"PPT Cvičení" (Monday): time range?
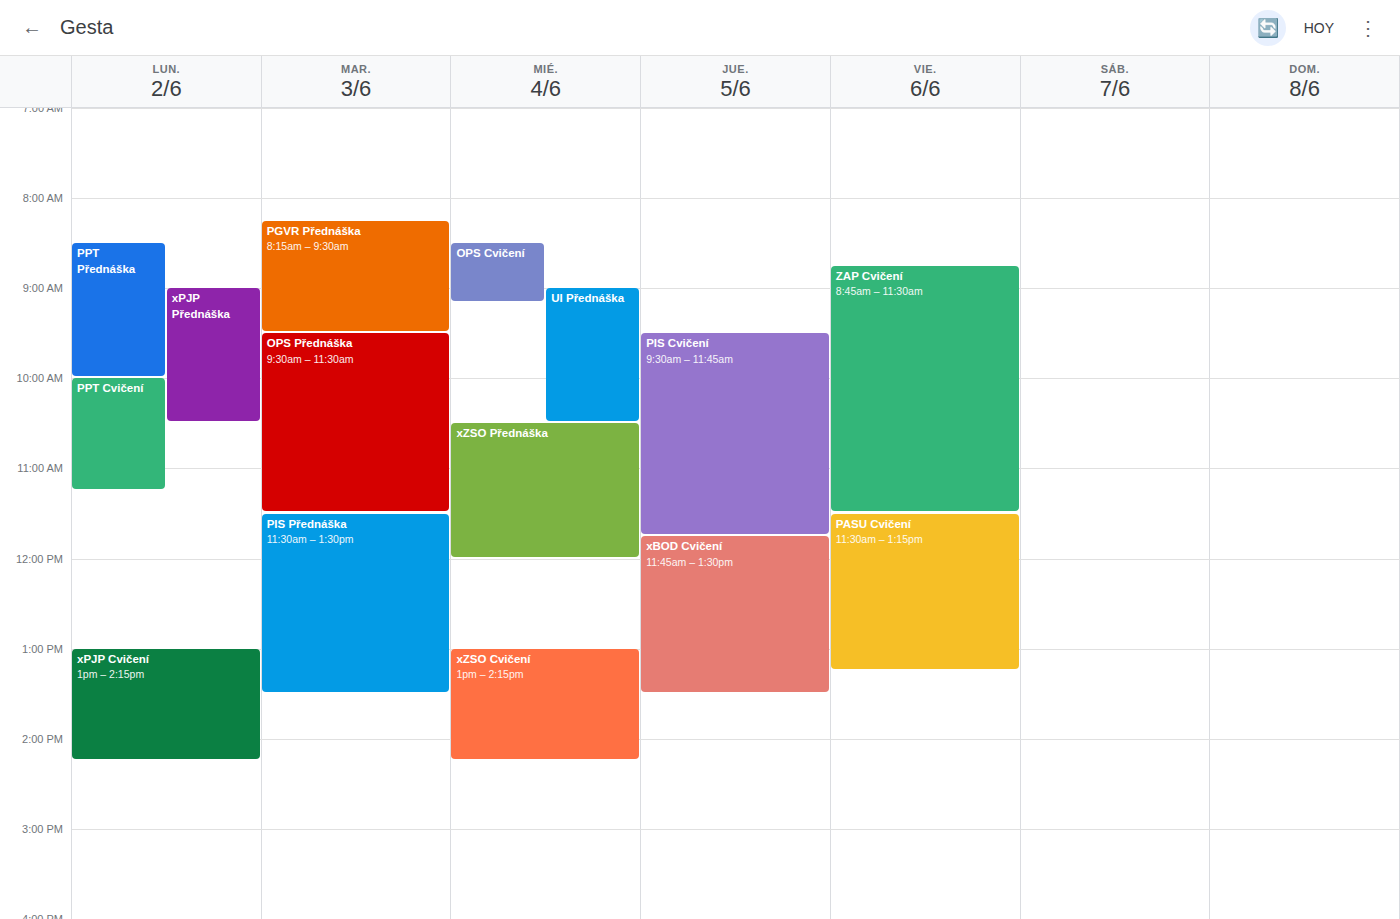
10:00 AM to 11:15 AM